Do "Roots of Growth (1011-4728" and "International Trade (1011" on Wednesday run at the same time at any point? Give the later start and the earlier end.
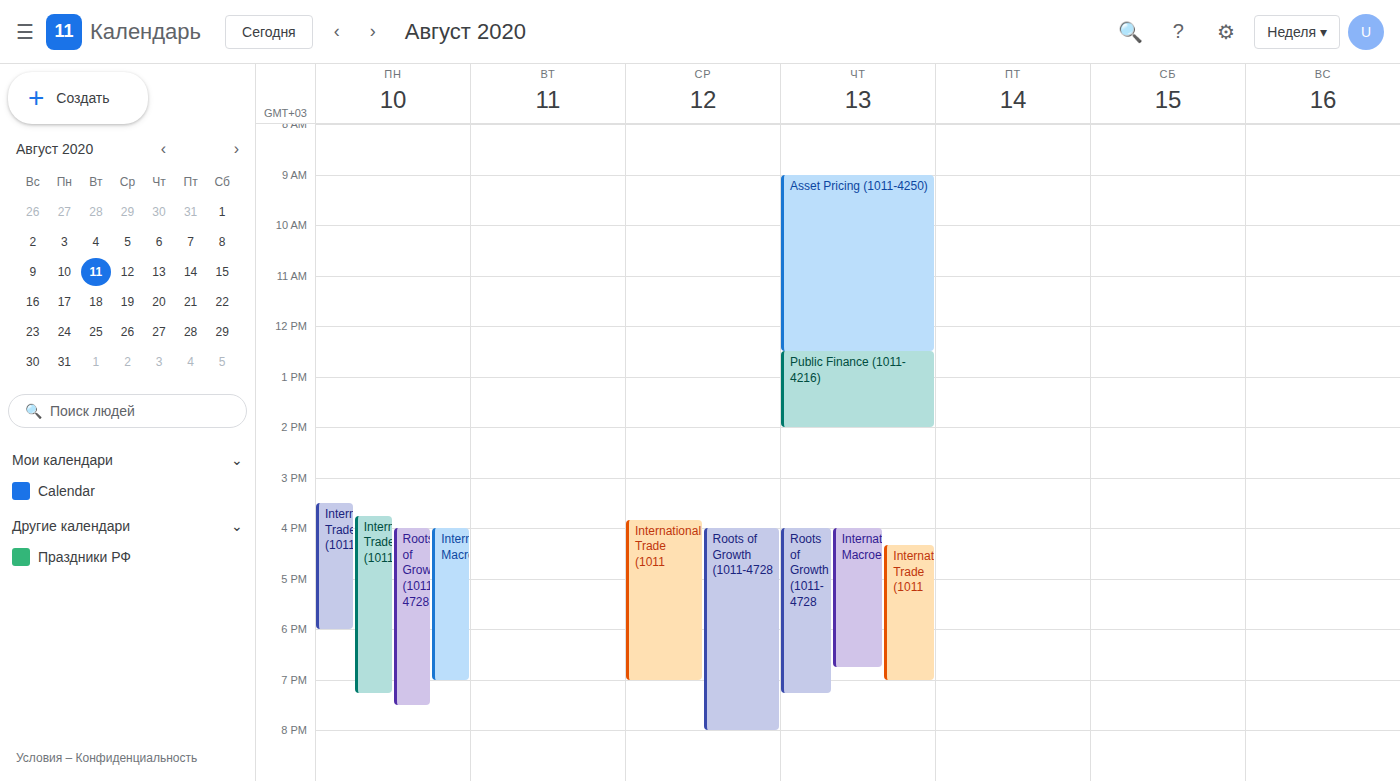
"Roots of Growth (1011-4728" starts at 4:00 PM, before "International Trade (1011" ends at 7:00 PM -- they overlap.